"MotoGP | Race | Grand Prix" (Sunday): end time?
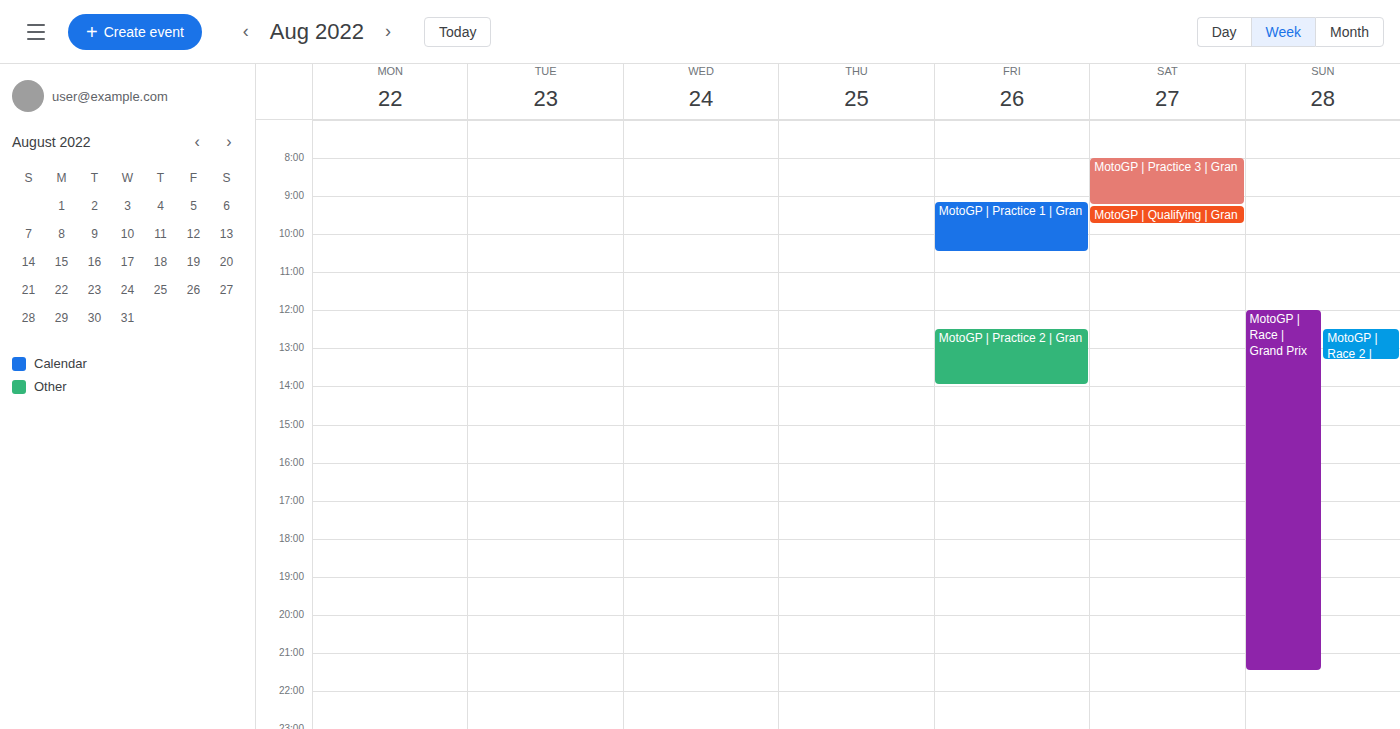
9:30 PM